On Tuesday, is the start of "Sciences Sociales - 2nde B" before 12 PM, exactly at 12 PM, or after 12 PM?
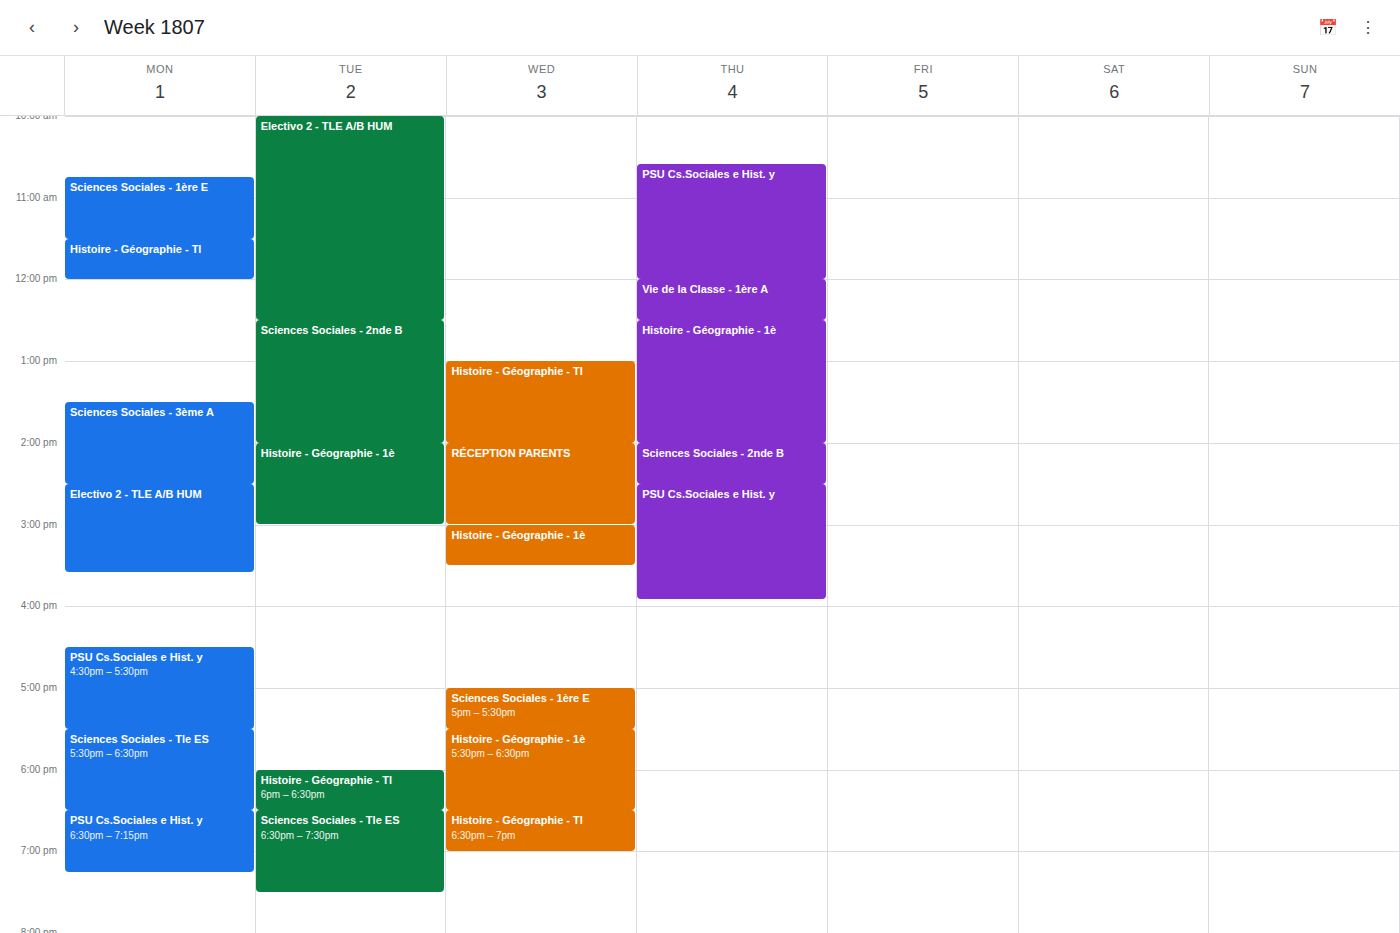
12:30 PM -- after 12 PM, 30 minutes below the 12 PM line.